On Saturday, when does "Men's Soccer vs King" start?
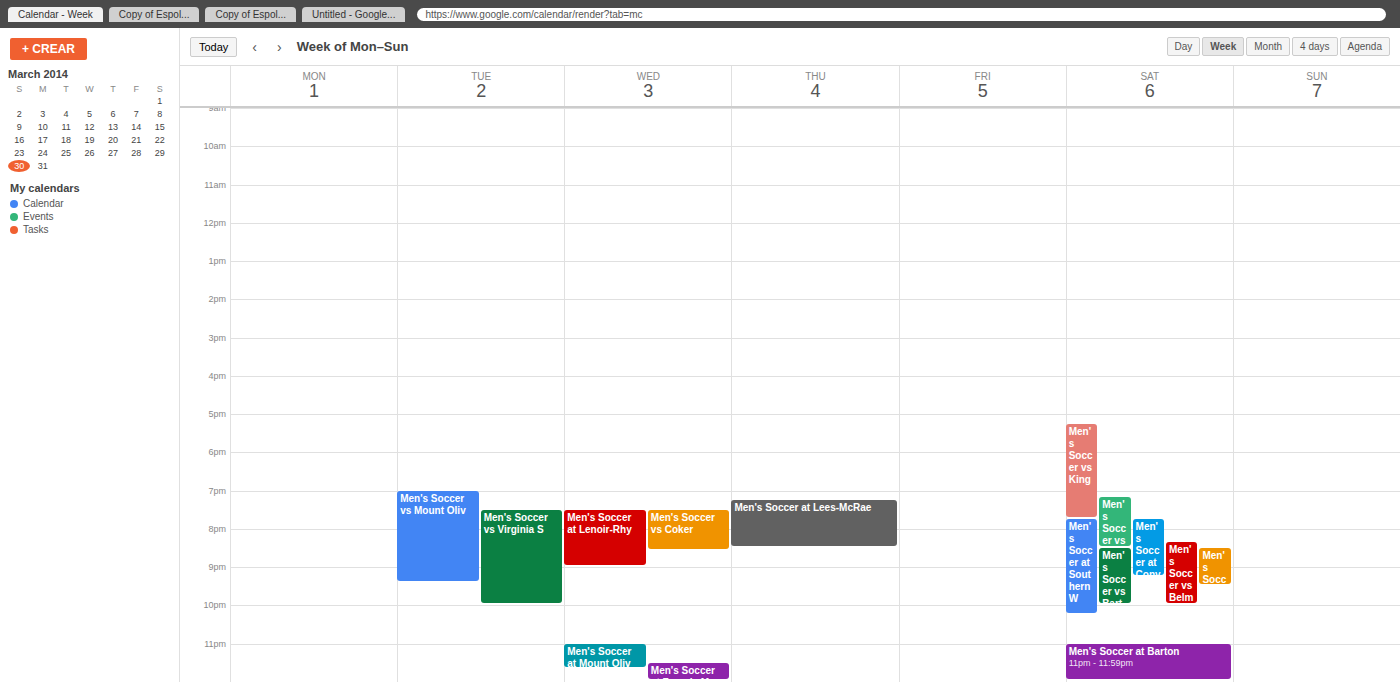
5:15 PM